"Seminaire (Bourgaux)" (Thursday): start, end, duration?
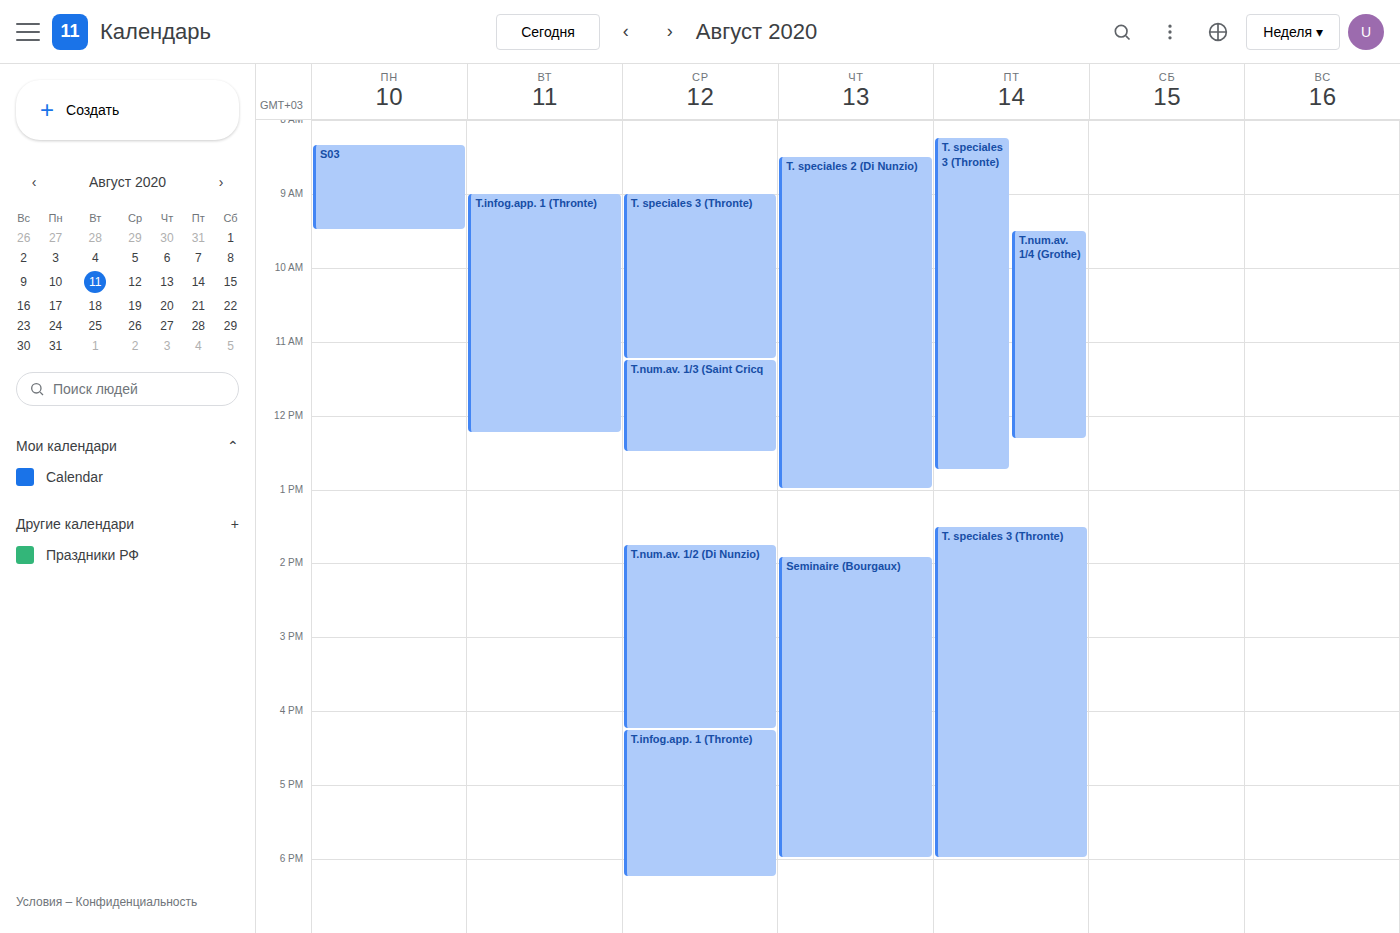
1:55 PM to 6:00 PM, 4 hours 5 minutes